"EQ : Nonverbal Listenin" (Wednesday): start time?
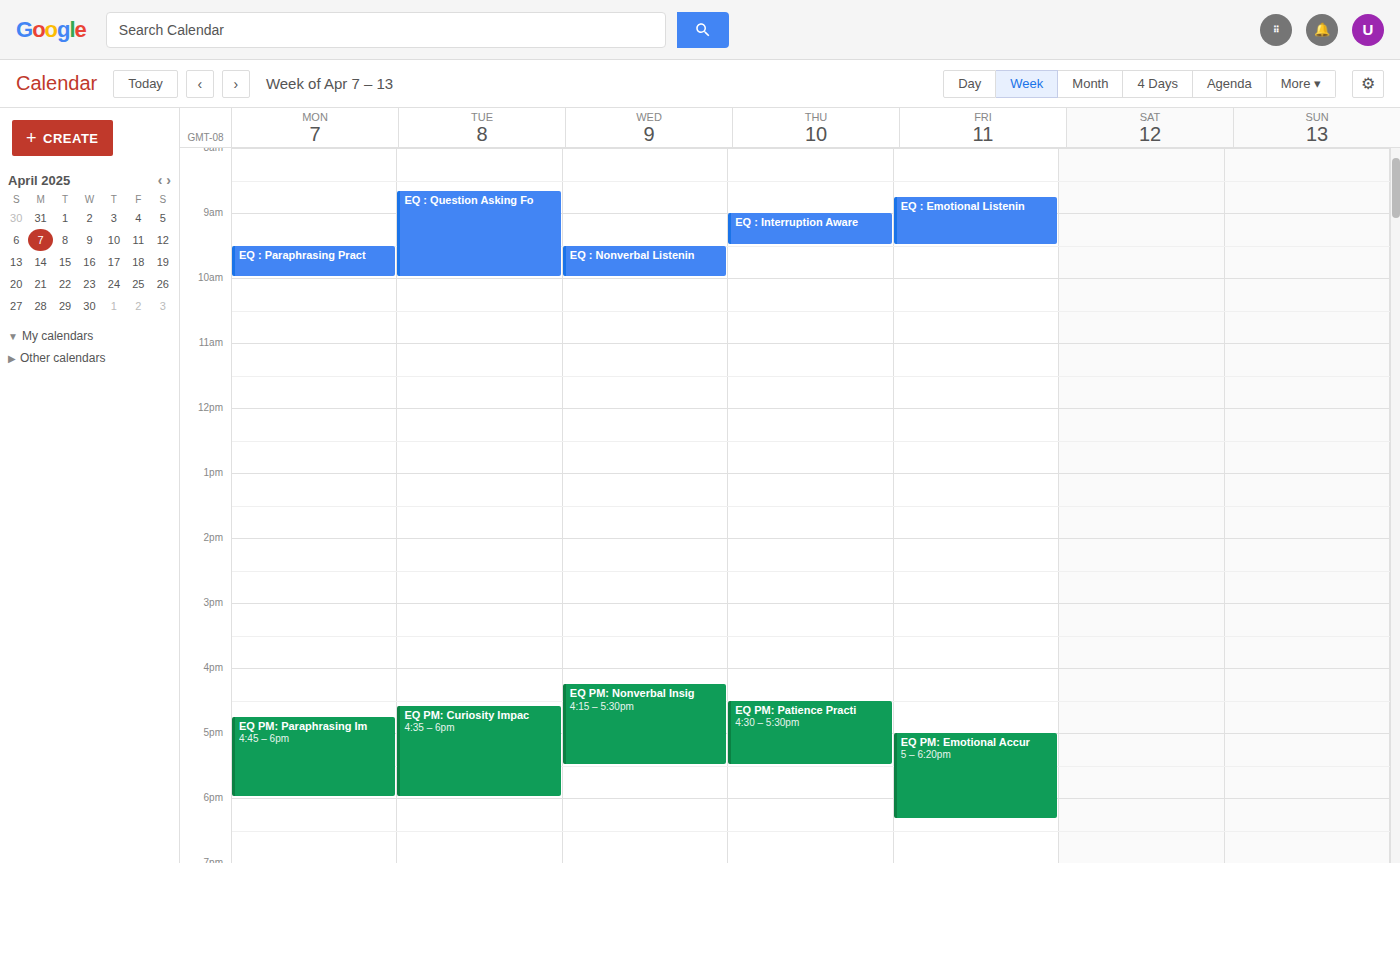
9:30 AM